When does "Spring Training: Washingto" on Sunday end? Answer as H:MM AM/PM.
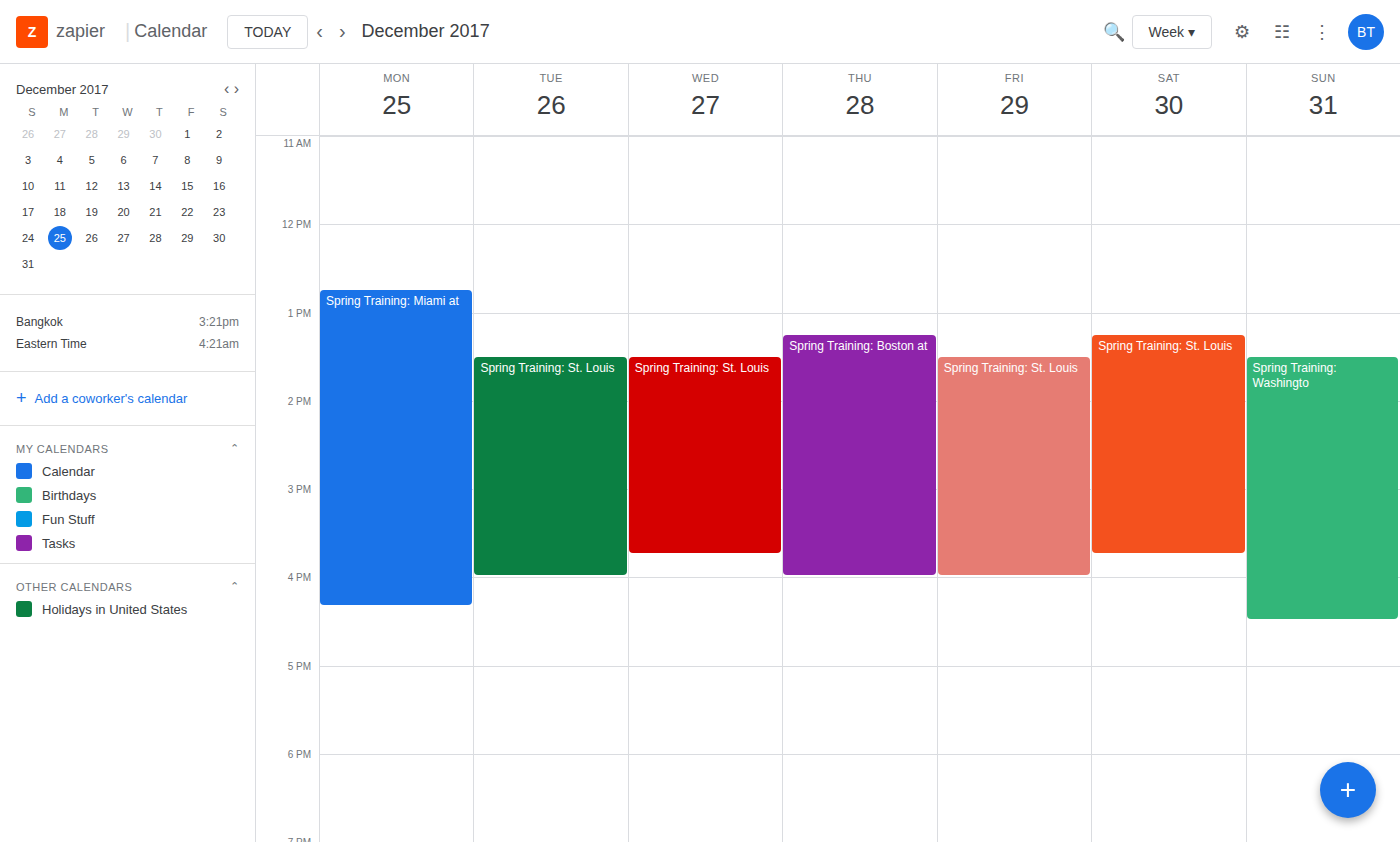
4:30 PM